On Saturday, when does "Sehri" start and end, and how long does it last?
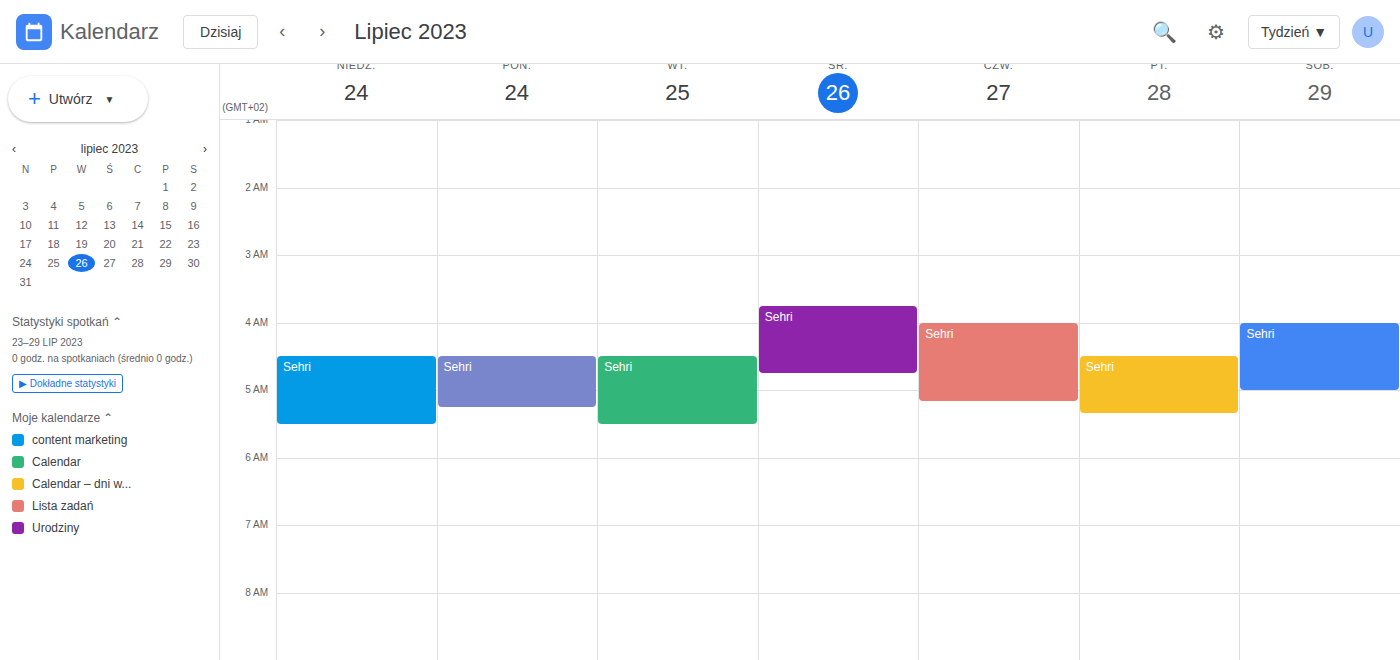
04:00 to 05:00, 1 hour